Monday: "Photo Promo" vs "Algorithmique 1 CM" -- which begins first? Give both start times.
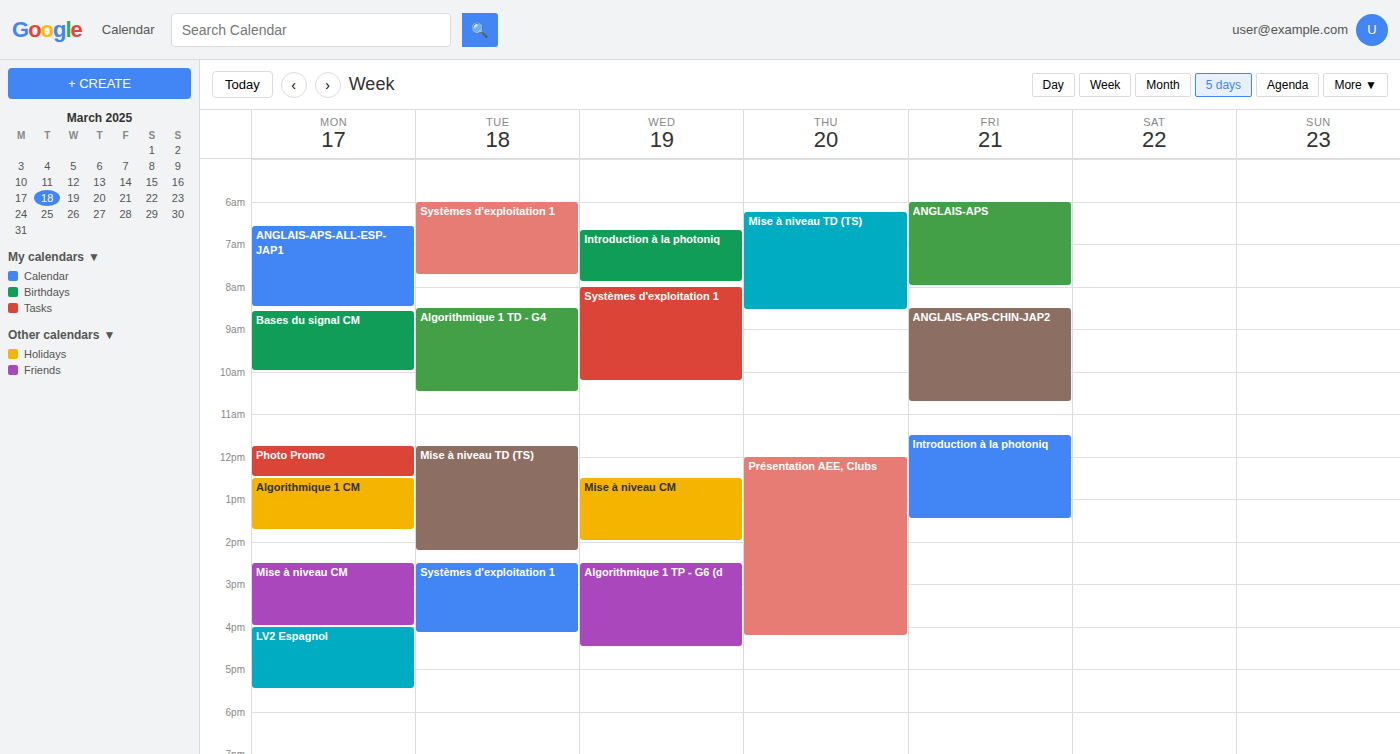
"Photo Promo" 11:45 AM; "Algorithmique 1 CM" 12:30 PM.